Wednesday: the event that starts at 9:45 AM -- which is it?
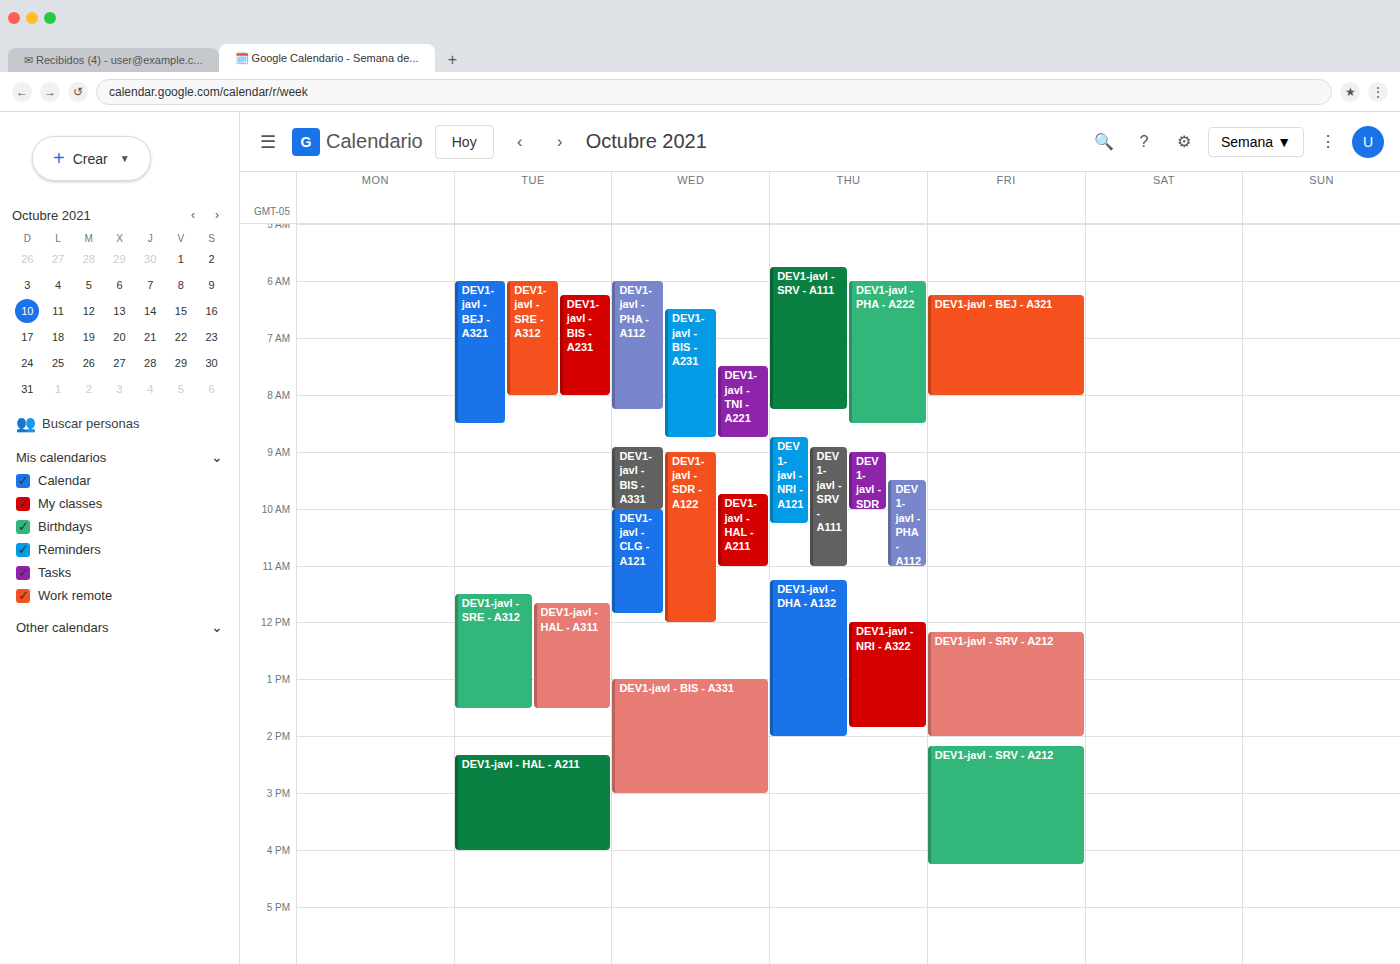
"DEV1-javl - HAL - A211"